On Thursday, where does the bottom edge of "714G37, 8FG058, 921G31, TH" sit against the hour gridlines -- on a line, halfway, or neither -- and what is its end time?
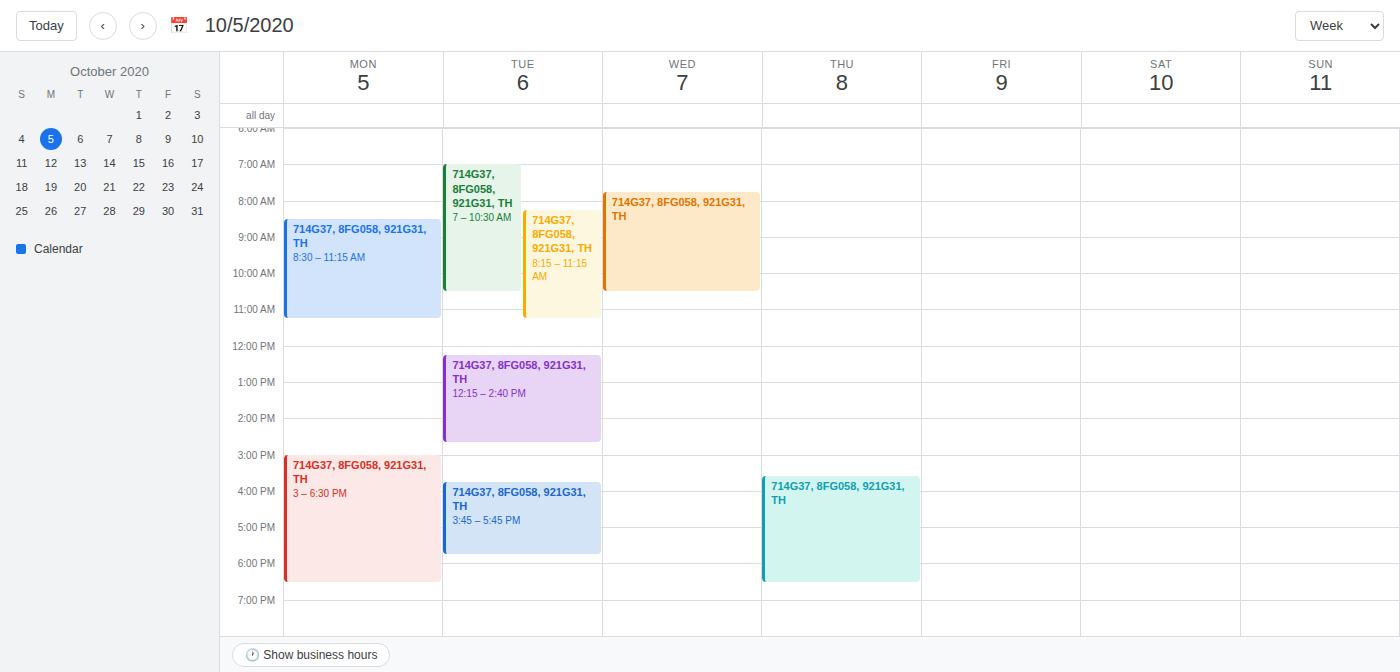
6:30 PM -- halfway between the 6 PM and 7 PM lines.